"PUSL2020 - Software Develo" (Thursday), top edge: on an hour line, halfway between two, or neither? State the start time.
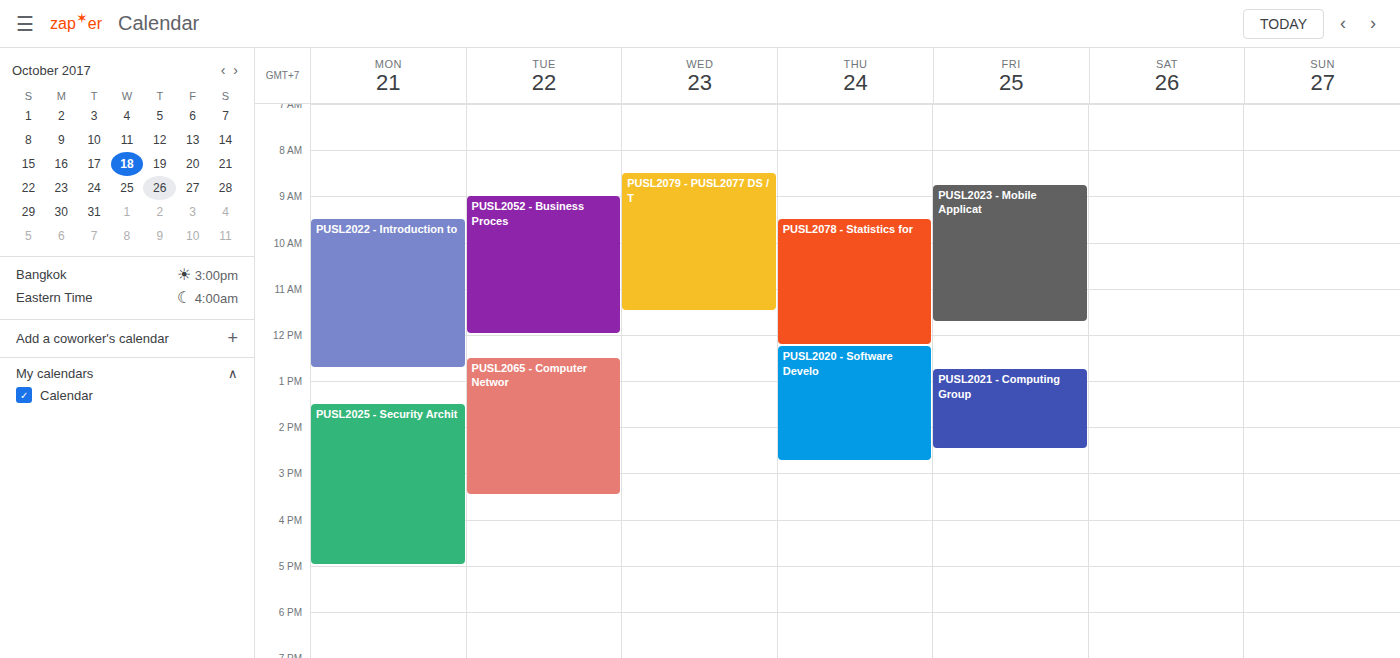
12:15 PM -- neither: a quarter of the way from the 12 PM line to the 1 PM line.